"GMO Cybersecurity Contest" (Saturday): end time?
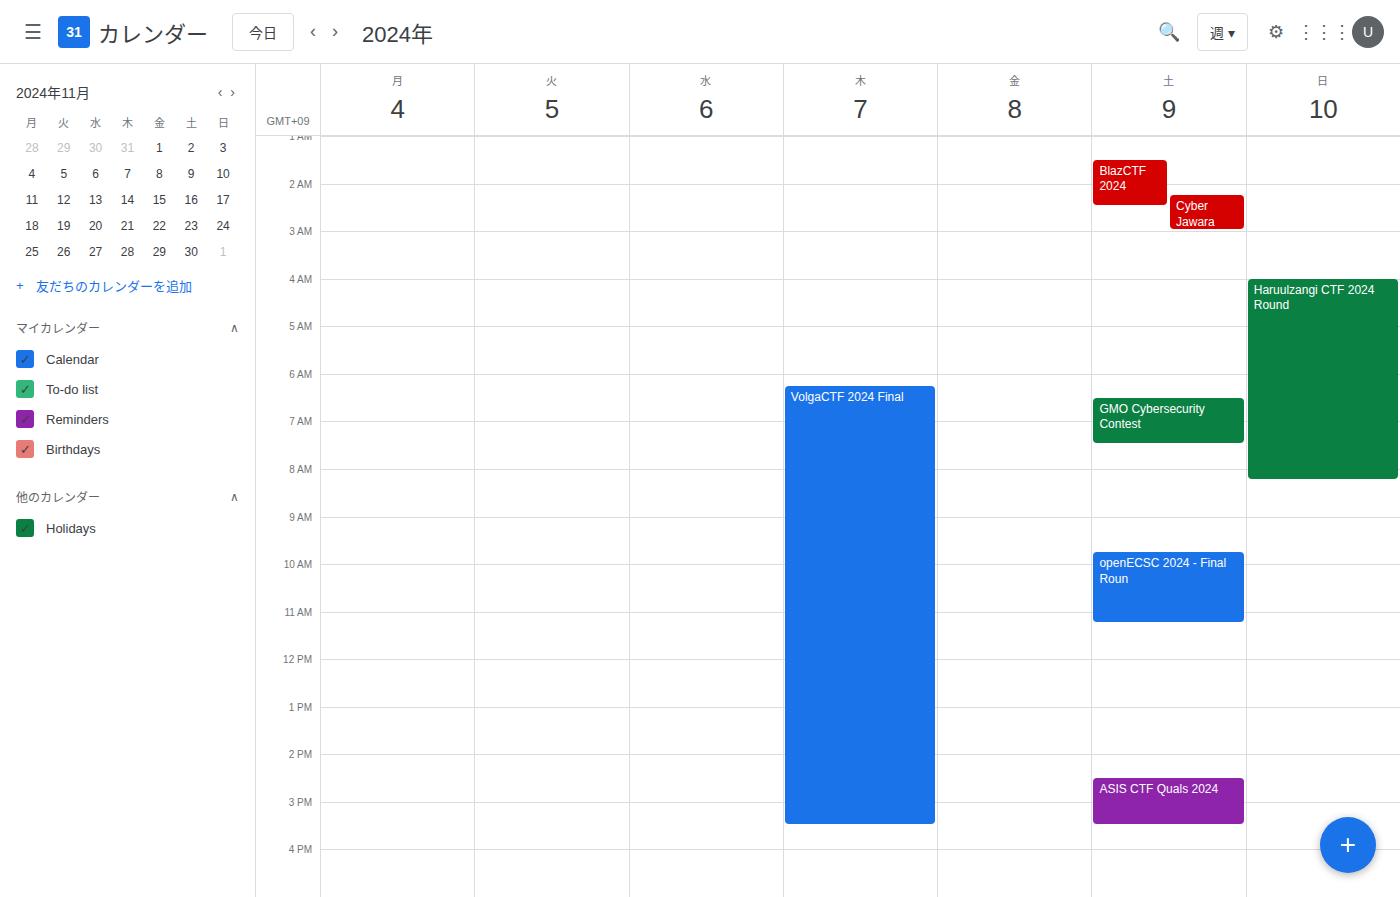
07:30